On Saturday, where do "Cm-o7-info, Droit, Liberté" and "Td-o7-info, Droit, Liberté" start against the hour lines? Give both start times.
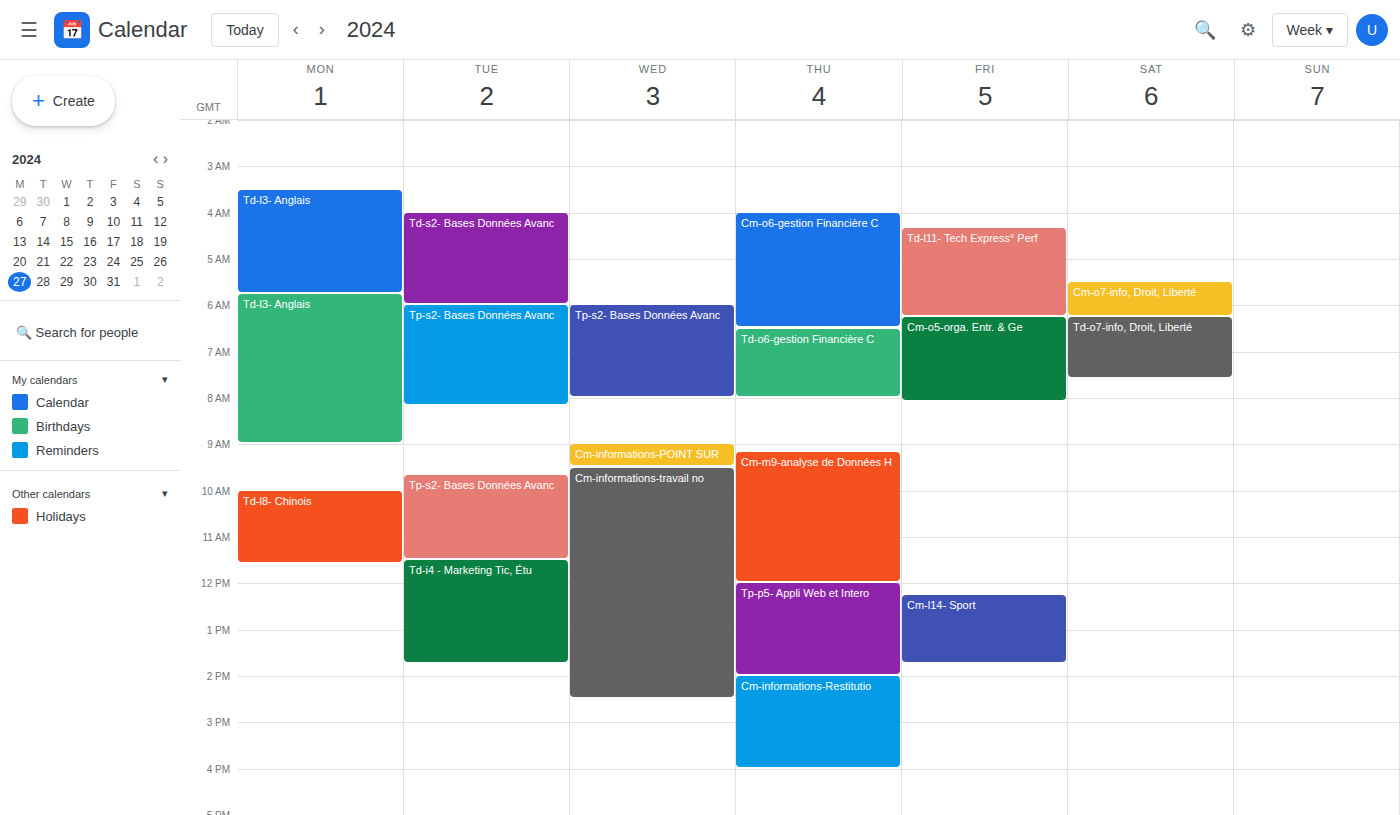
"Cm-o7-info, Droit, Liberté": 05:30, halfway between the 05:00 and 06:00 lines. "Td-o7-info, Droit, Liberté": 06:15, neither: a quarter of the way from the 06:00 line to the 07:00 line.